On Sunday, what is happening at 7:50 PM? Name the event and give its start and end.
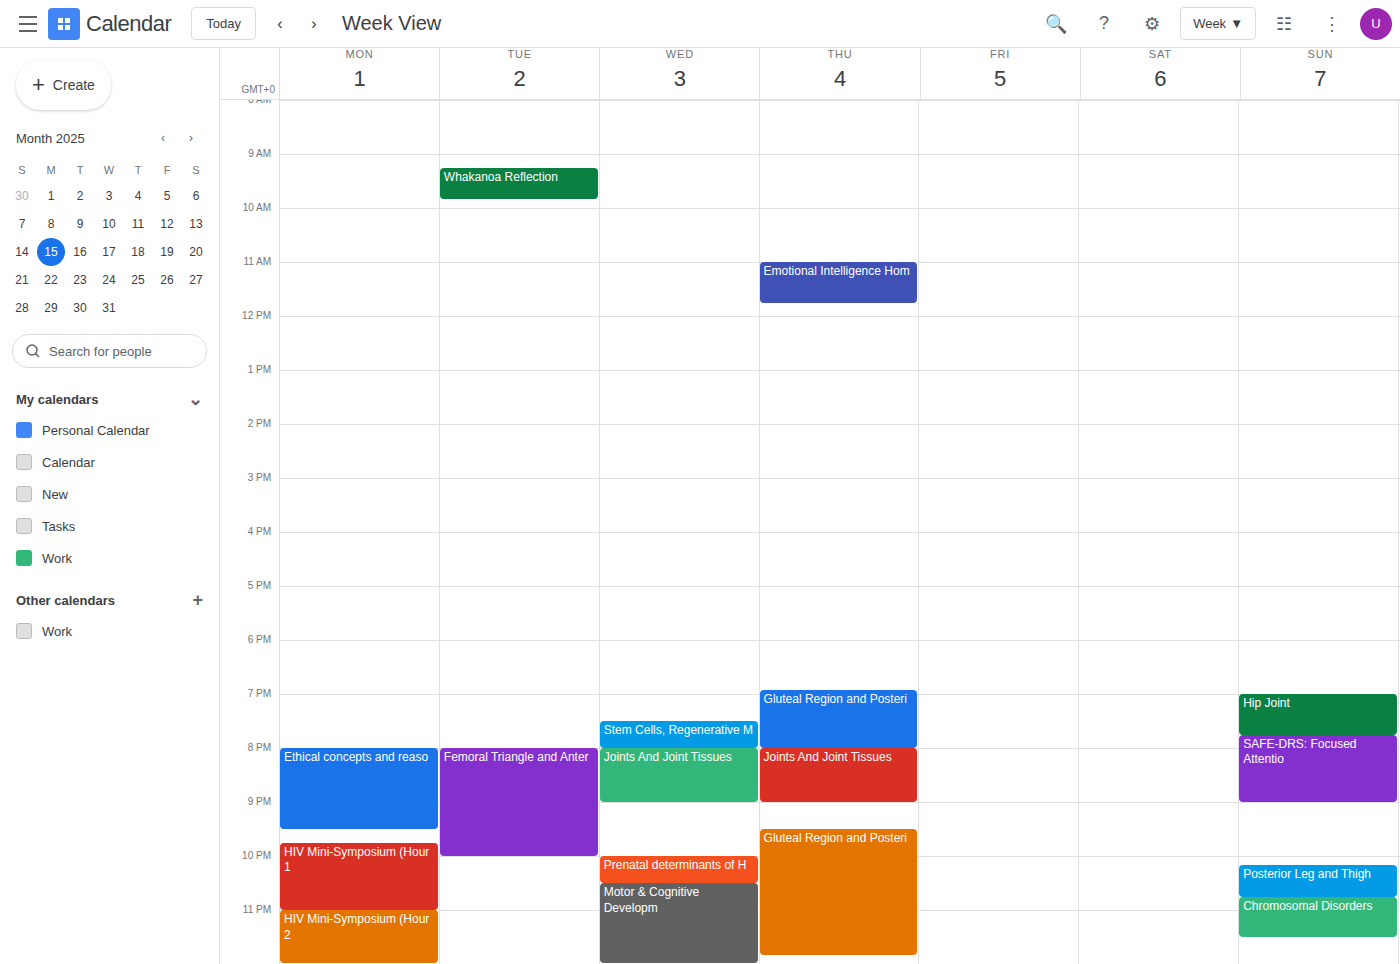
"SAFE-DRS: Focused Attentio", 7:45 PM to 9:00 PM